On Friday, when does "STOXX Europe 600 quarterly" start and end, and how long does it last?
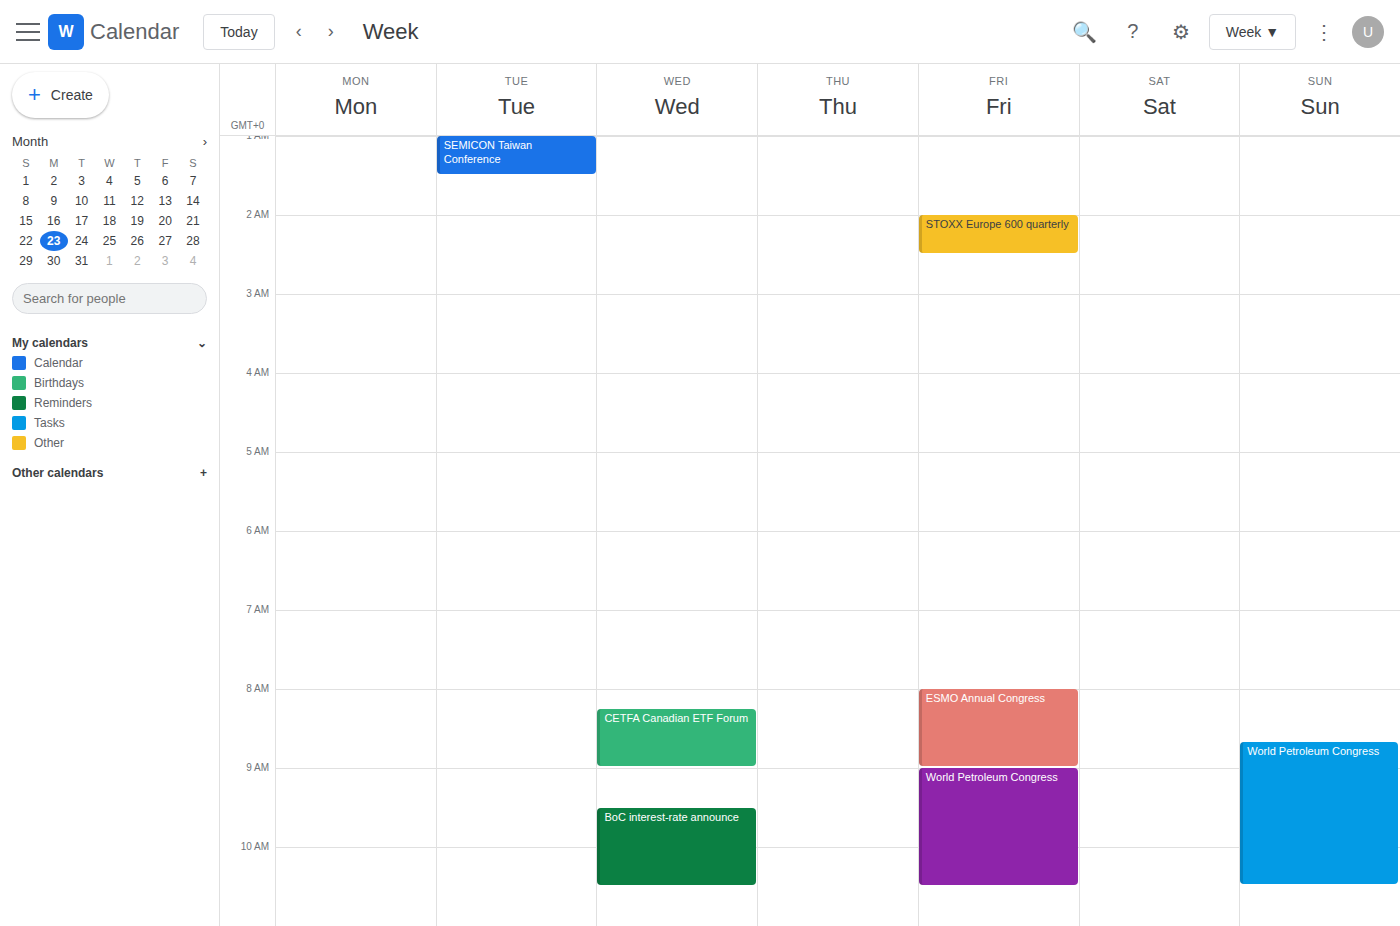
2:00 AM to 2:30 AM, 30 minutes